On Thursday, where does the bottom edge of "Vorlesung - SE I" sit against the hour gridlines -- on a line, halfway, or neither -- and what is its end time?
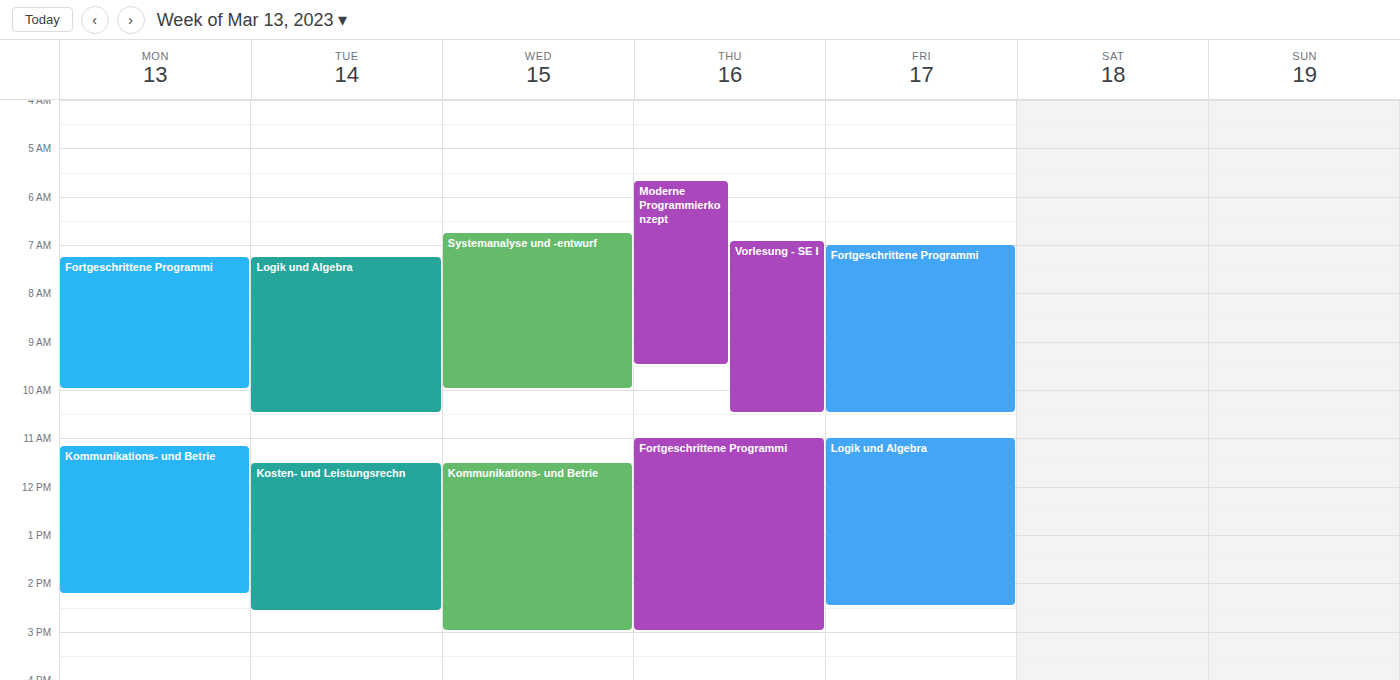
10:30 AM -- halfway between the 10 AM and 11 AM lines.